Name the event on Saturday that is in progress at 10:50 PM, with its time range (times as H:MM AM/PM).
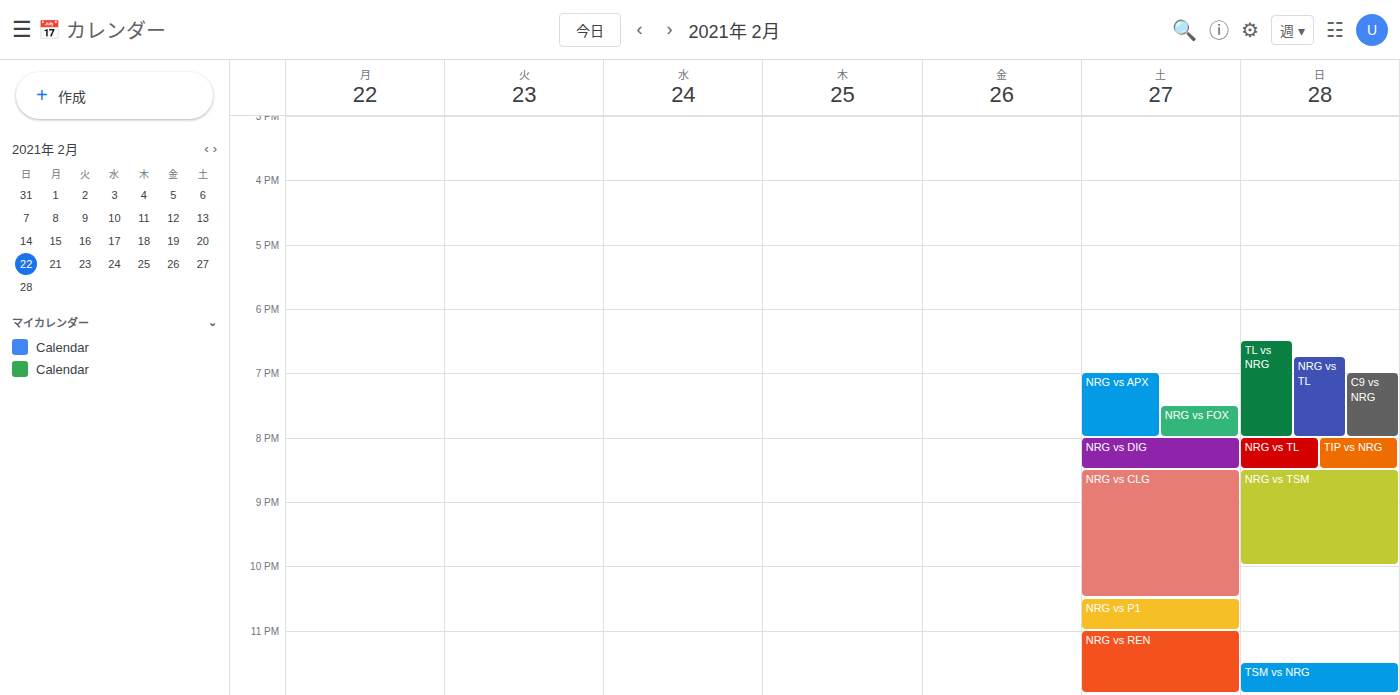
"NRG vs P1", 10:30 PM to 11:00 PM